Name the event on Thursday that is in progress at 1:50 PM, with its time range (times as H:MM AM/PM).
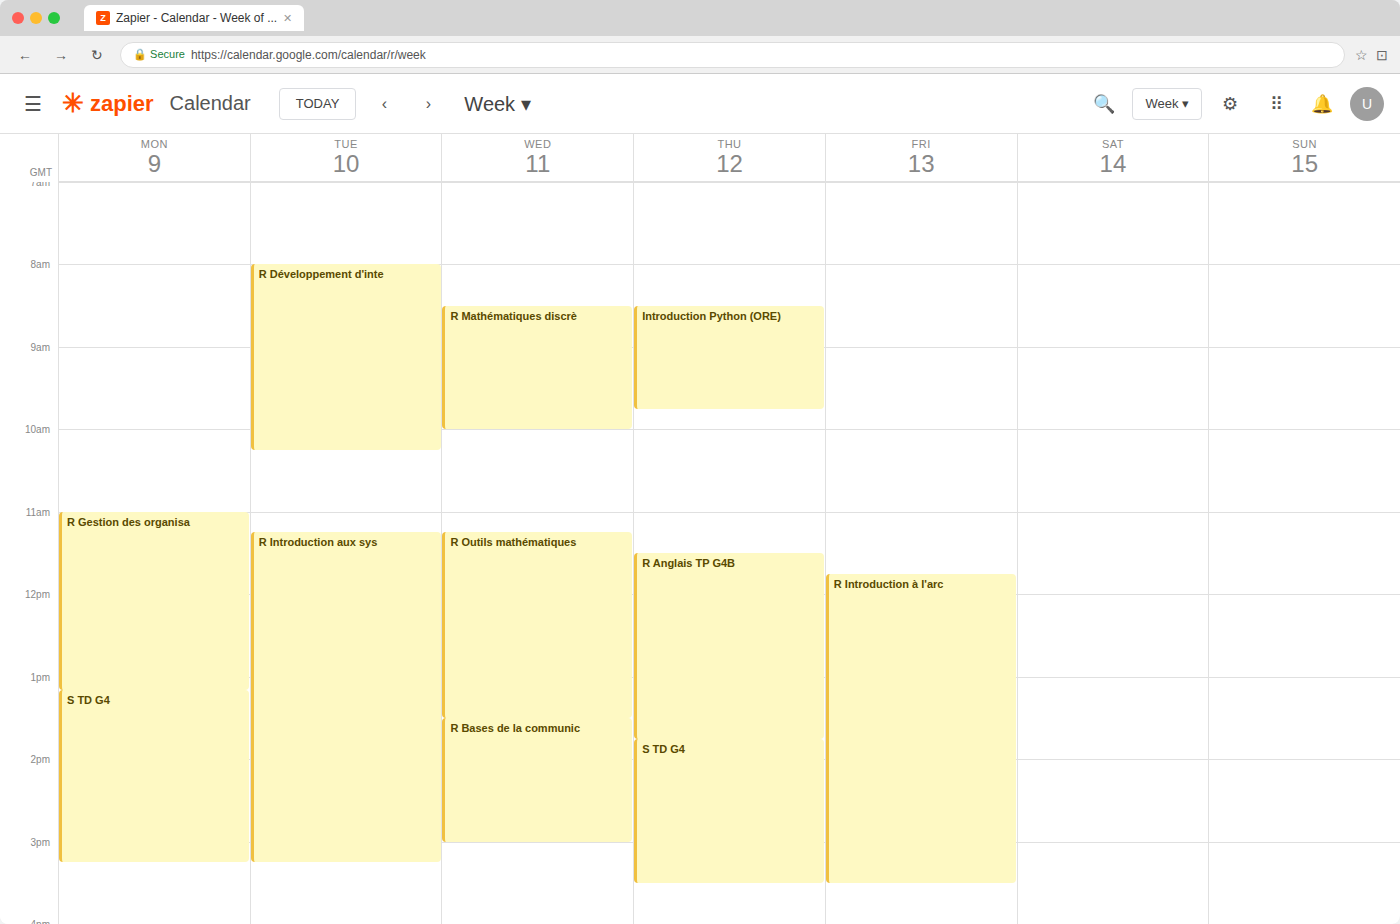
"S TD G4", 1:45 PM to 3:30 PM